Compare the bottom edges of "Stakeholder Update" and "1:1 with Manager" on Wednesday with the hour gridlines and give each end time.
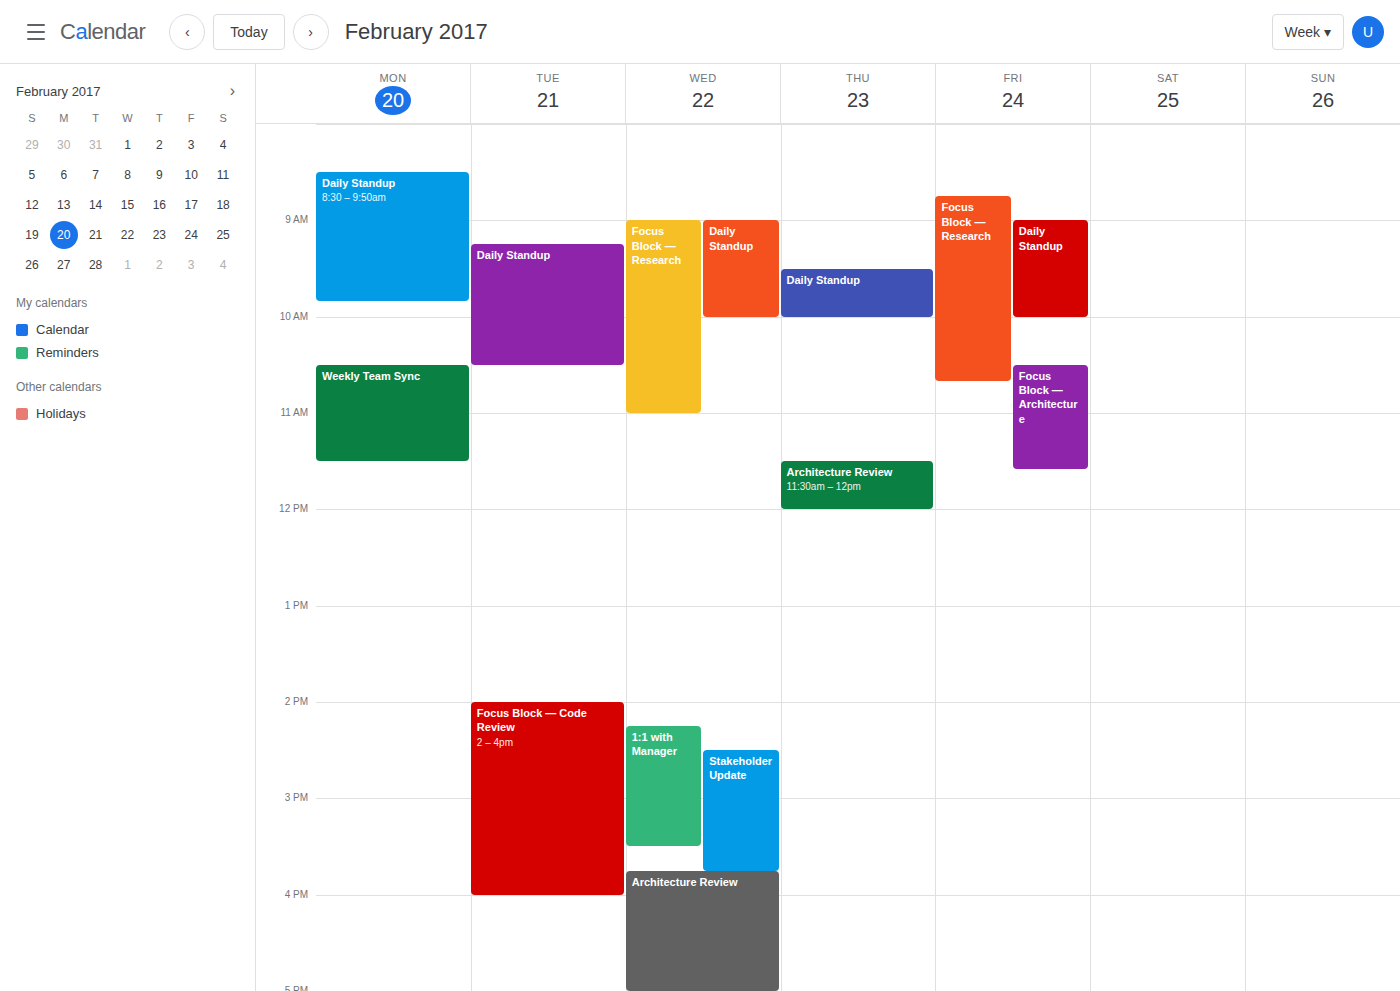
"Stakeholder Update": 15:45, neither: three quarters of the way from the 15:00 line to the 16:00 line. "1:1 with Manager": 15:30, halfway between the 15:00 and 16:00 lines.